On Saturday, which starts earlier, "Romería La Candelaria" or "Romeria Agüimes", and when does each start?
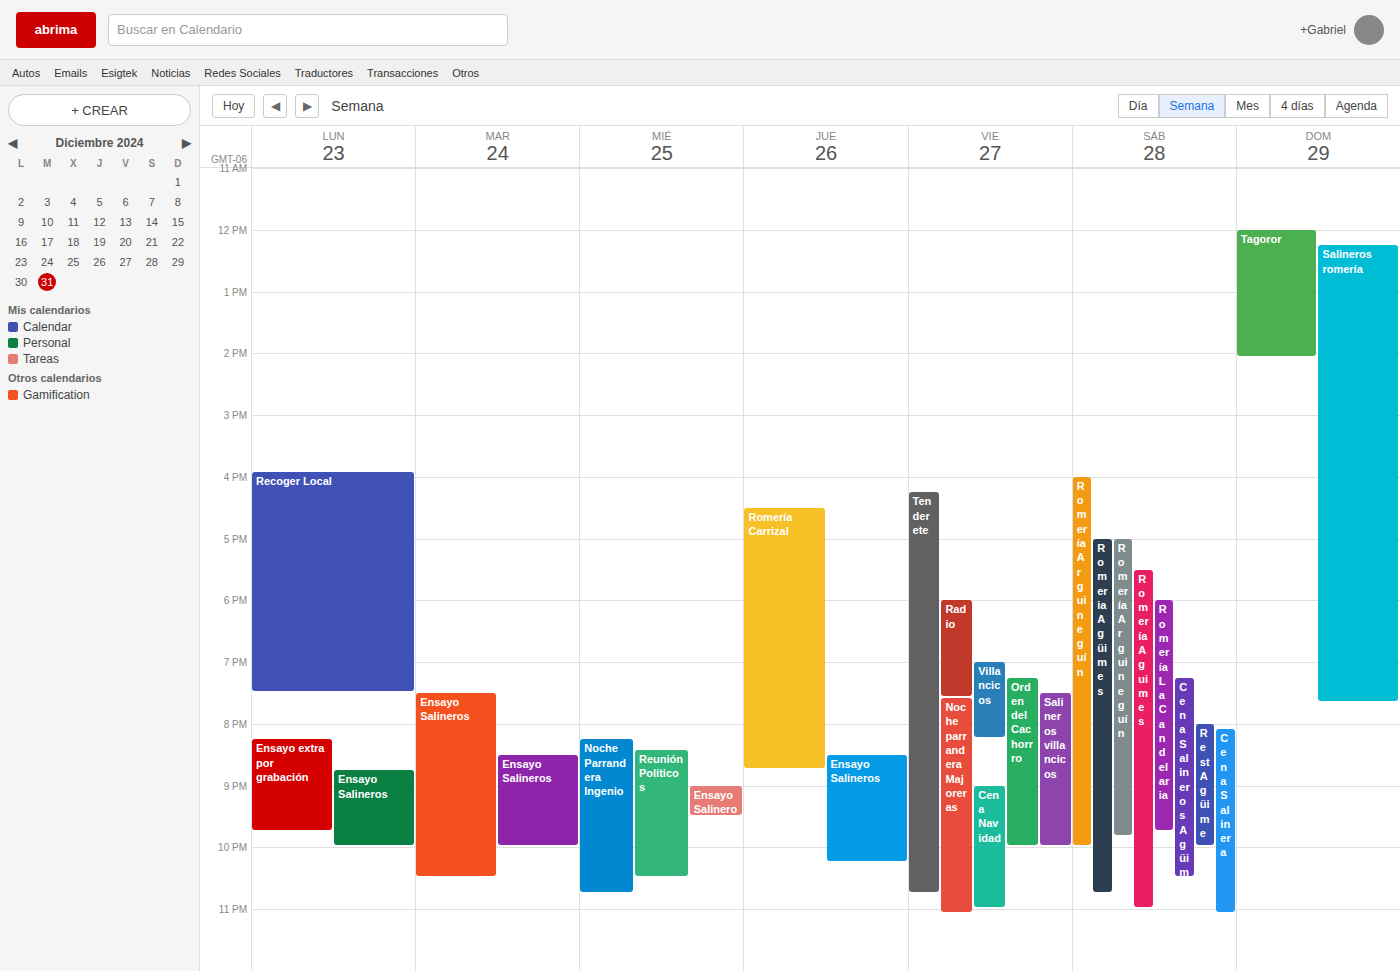
"Romeria Agüimes" 5:00 PM; "Romería La Candelaria" 6:00 PM.